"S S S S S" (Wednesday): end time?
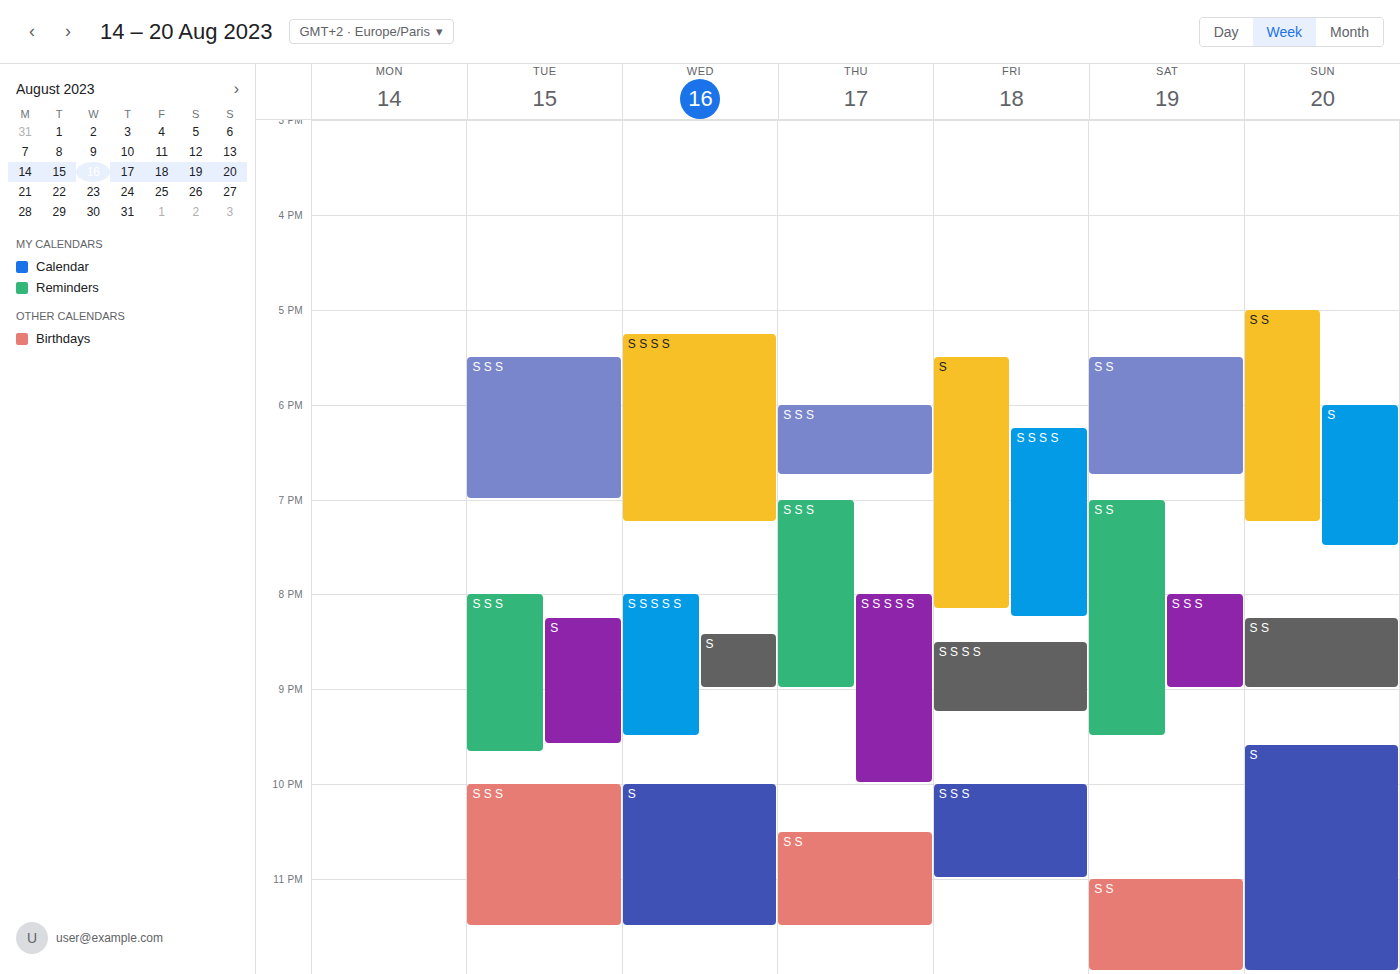
9:30 PM